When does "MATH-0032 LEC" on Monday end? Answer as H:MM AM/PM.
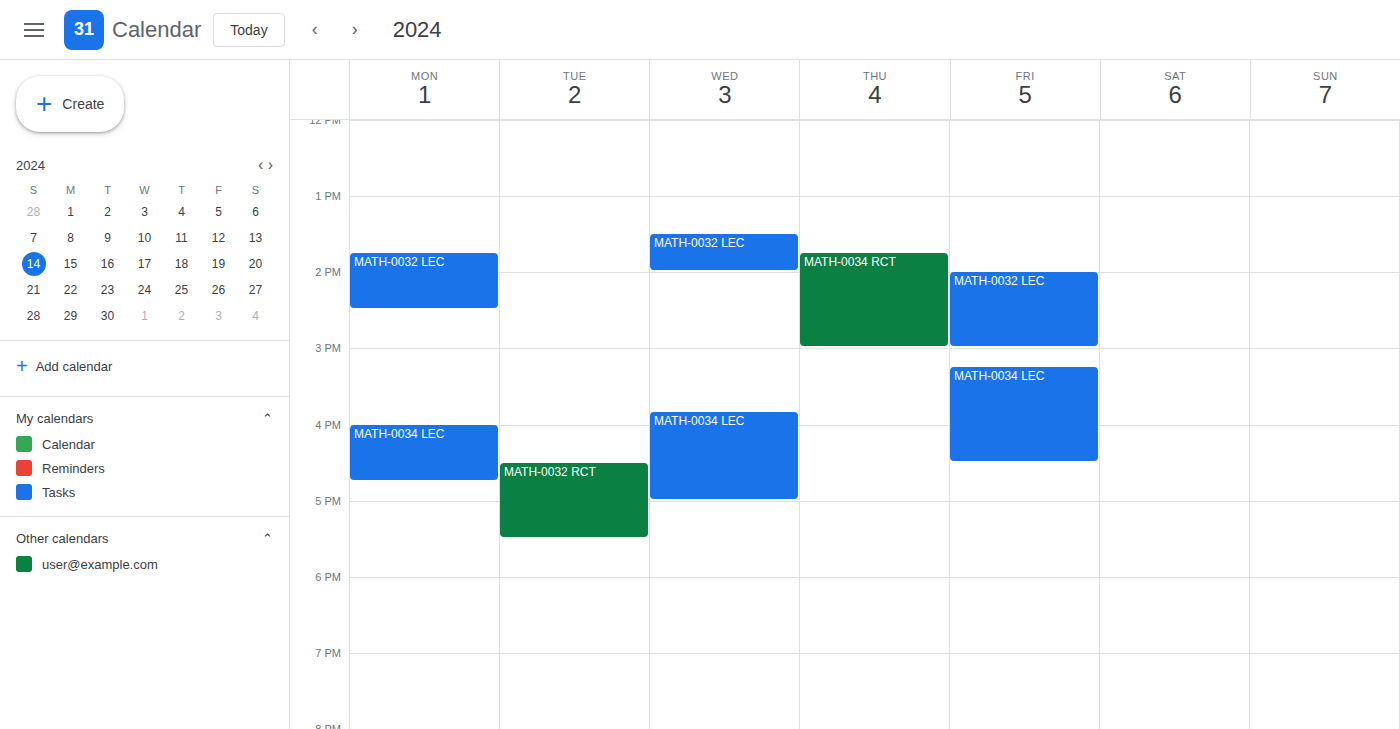
2:30 PM